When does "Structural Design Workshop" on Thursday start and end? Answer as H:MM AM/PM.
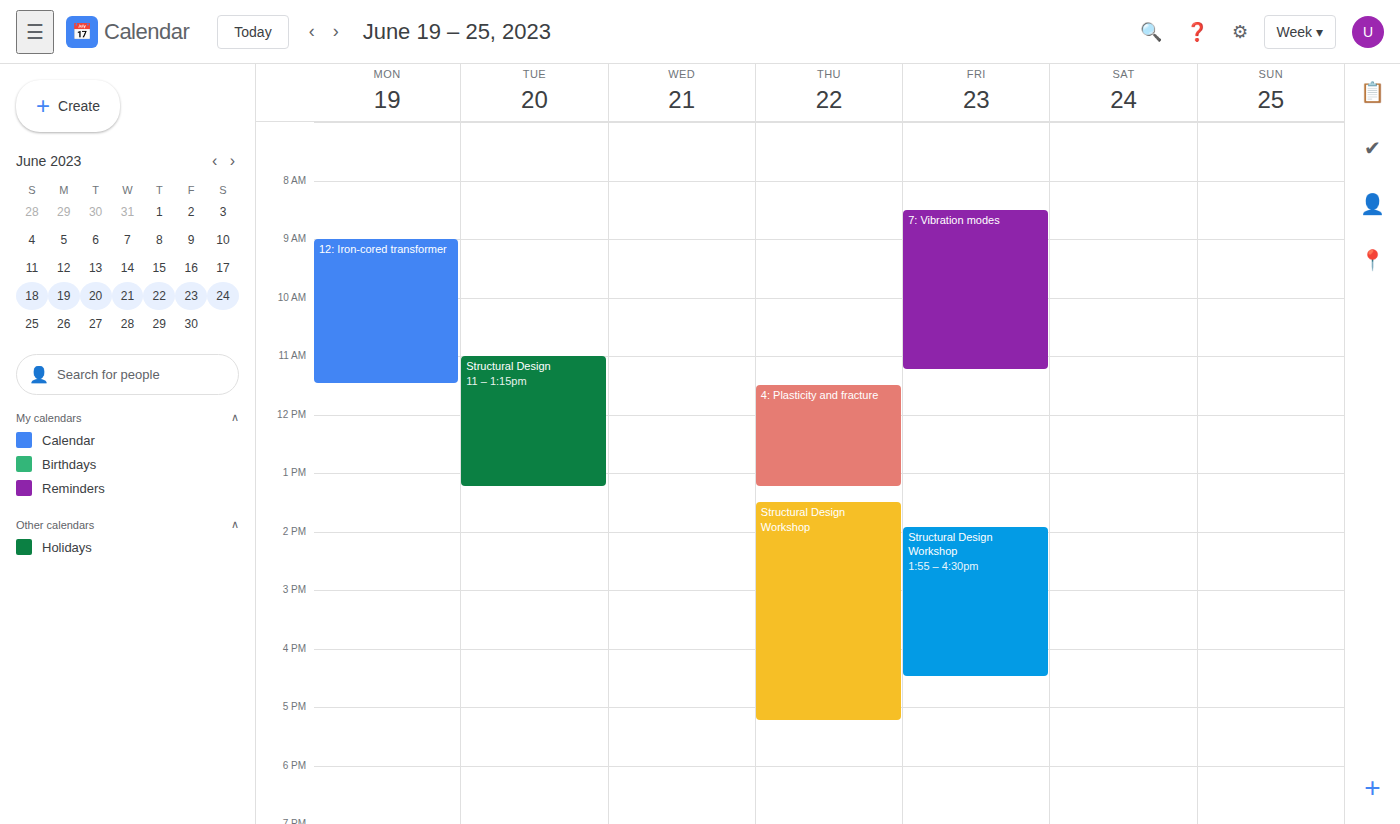
1:30 PM to 5:15 PM